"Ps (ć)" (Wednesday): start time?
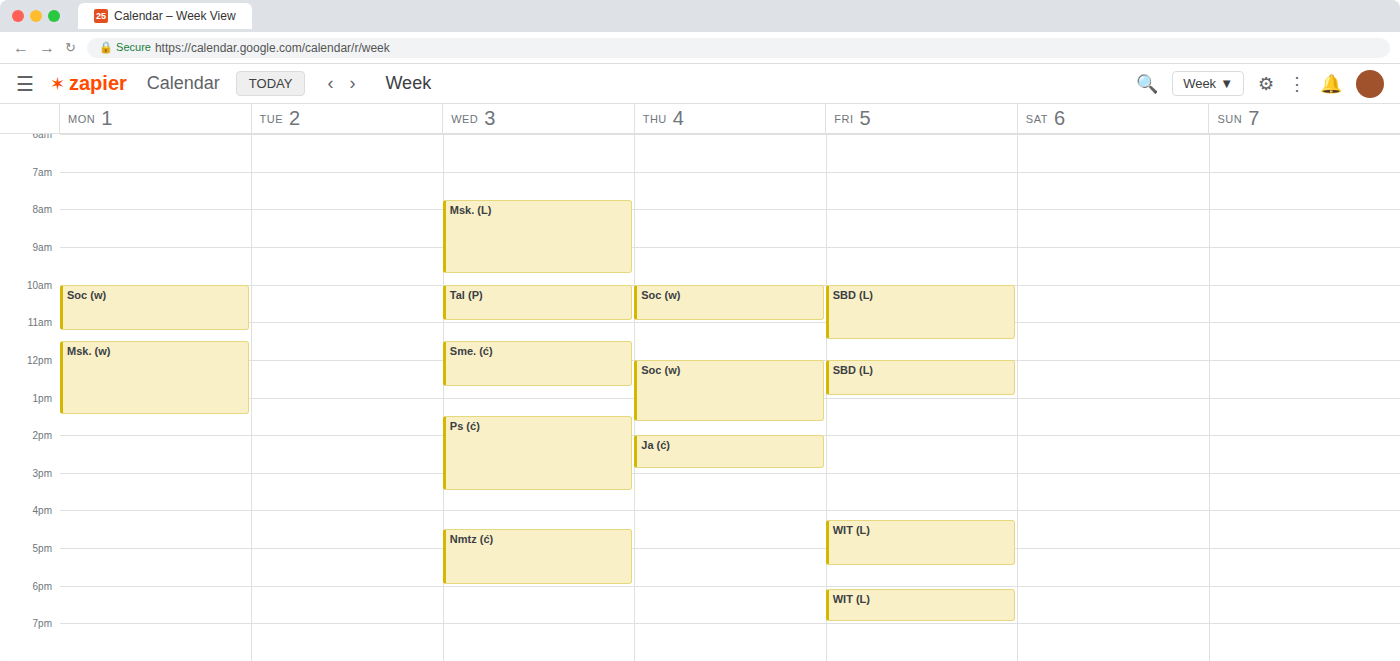
1:30 PM